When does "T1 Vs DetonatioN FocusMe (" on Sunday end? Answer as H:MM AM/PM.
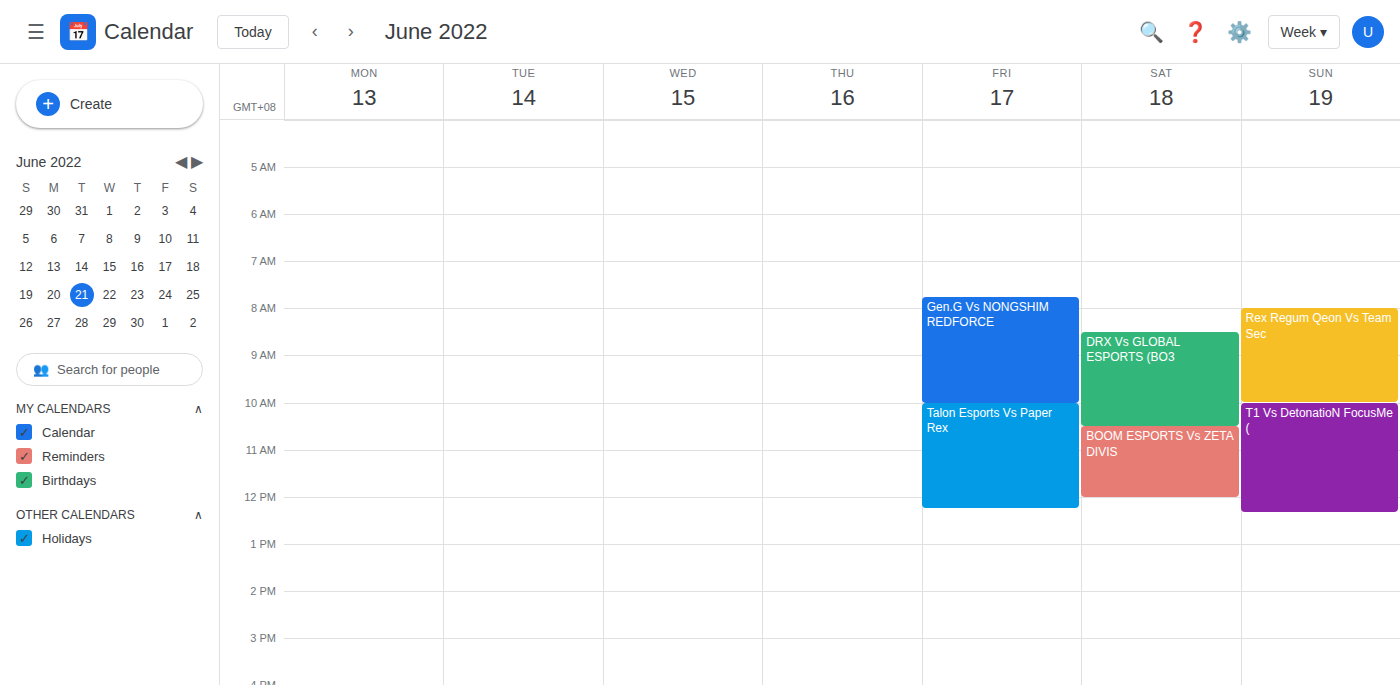
12:20 PM